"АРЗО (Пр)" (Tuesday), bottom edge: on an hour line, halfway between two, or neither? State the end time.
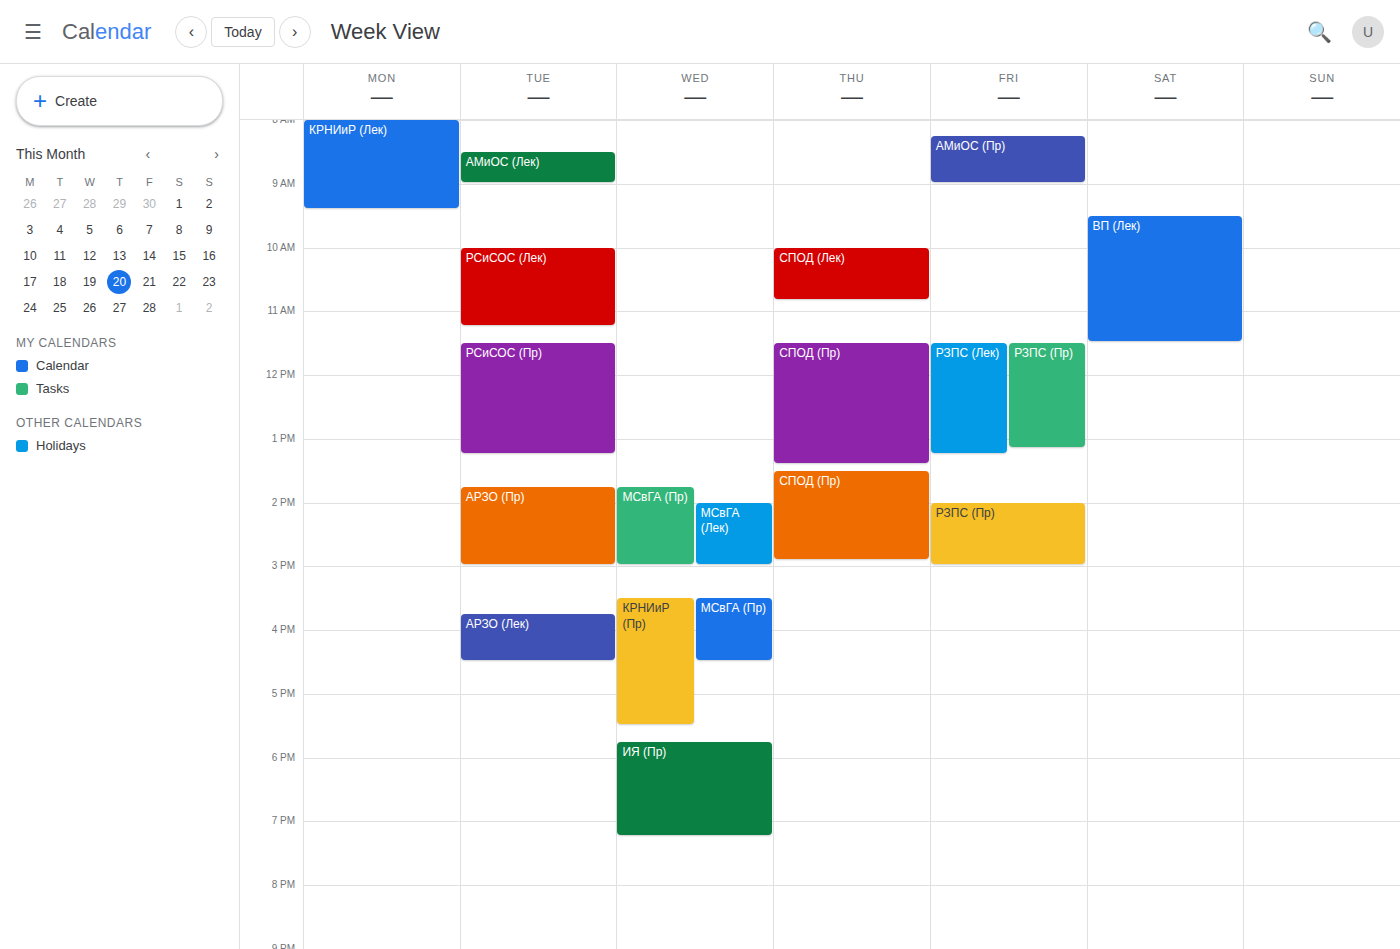
3:00 PM -- exactly on the 3 PM line.